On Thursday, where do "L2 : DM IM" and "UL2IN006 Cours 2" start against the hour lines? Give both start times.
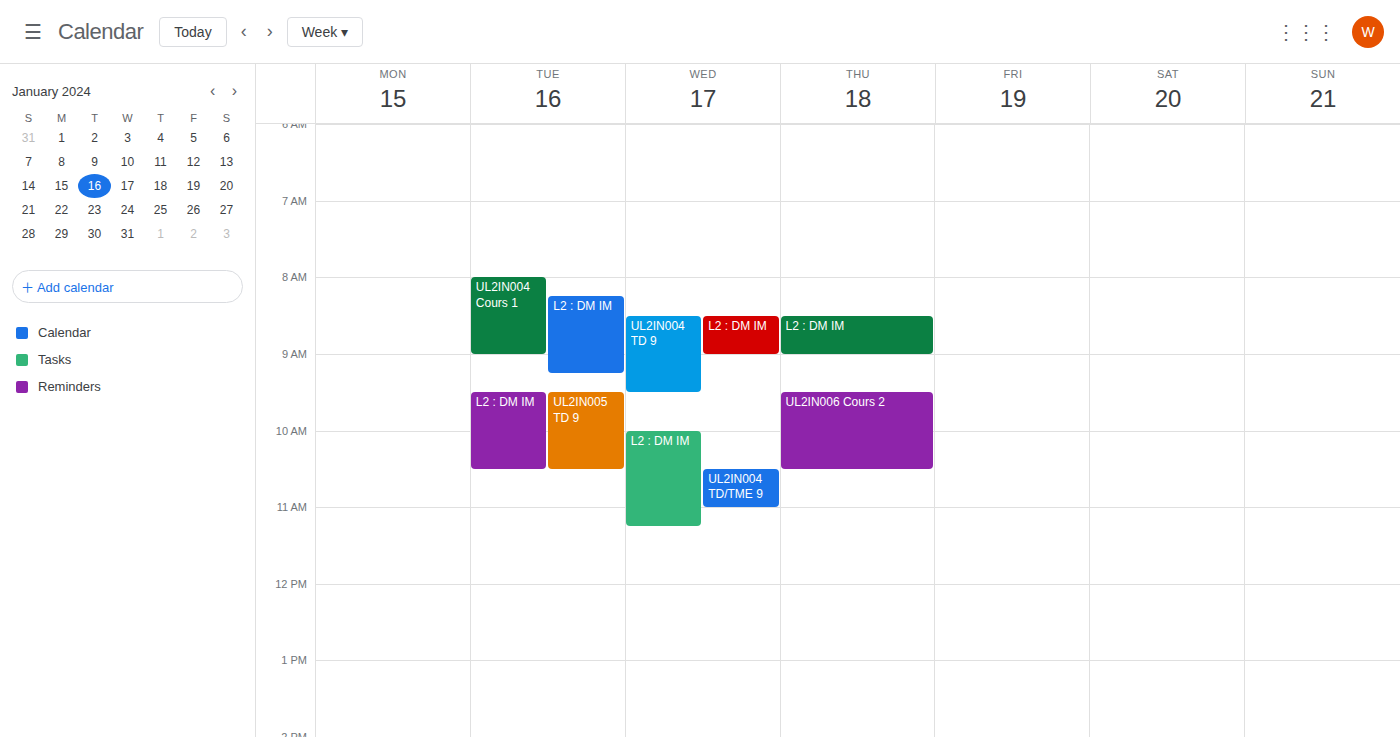
"L2 : DM IM": 08:30, halfway between the 08:00 and 09:00 lines. "UL2IN006 Cours 2": 09:30, halfway between the 09:00 and 10:00 lines.